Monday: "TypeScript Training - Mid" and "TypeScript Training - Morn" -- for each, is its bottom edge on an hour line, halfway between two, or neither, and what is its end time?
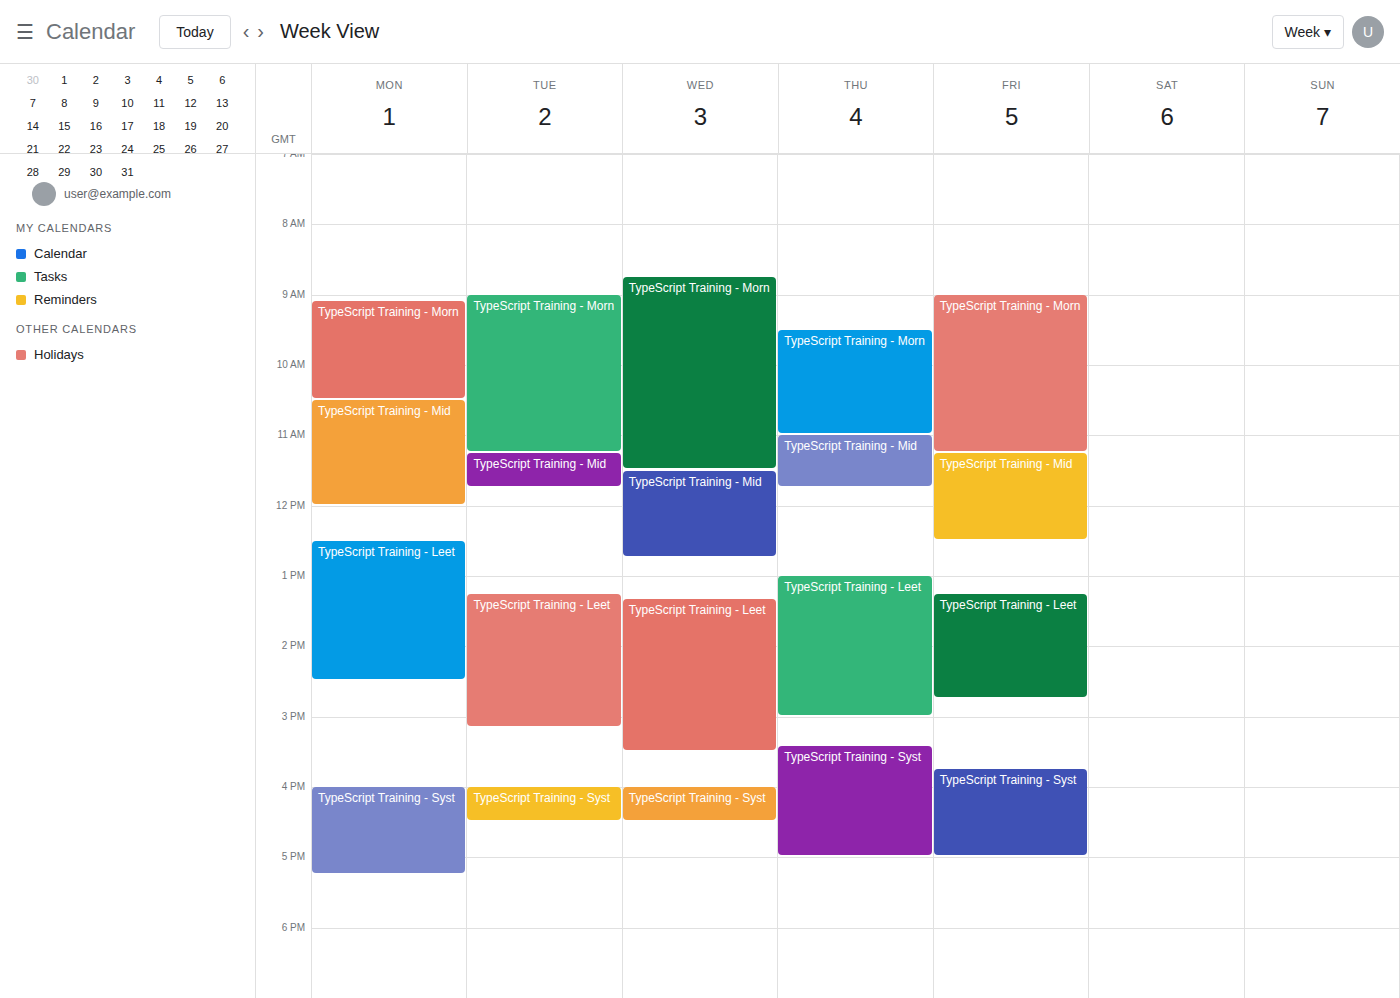
"TypeScript Training - Mid": 12:00 PM, exactly on the 12 PM line. "TypeScript Training - Morn": 10:30 AM, halfway between the 10 AM and 11 AM lines.